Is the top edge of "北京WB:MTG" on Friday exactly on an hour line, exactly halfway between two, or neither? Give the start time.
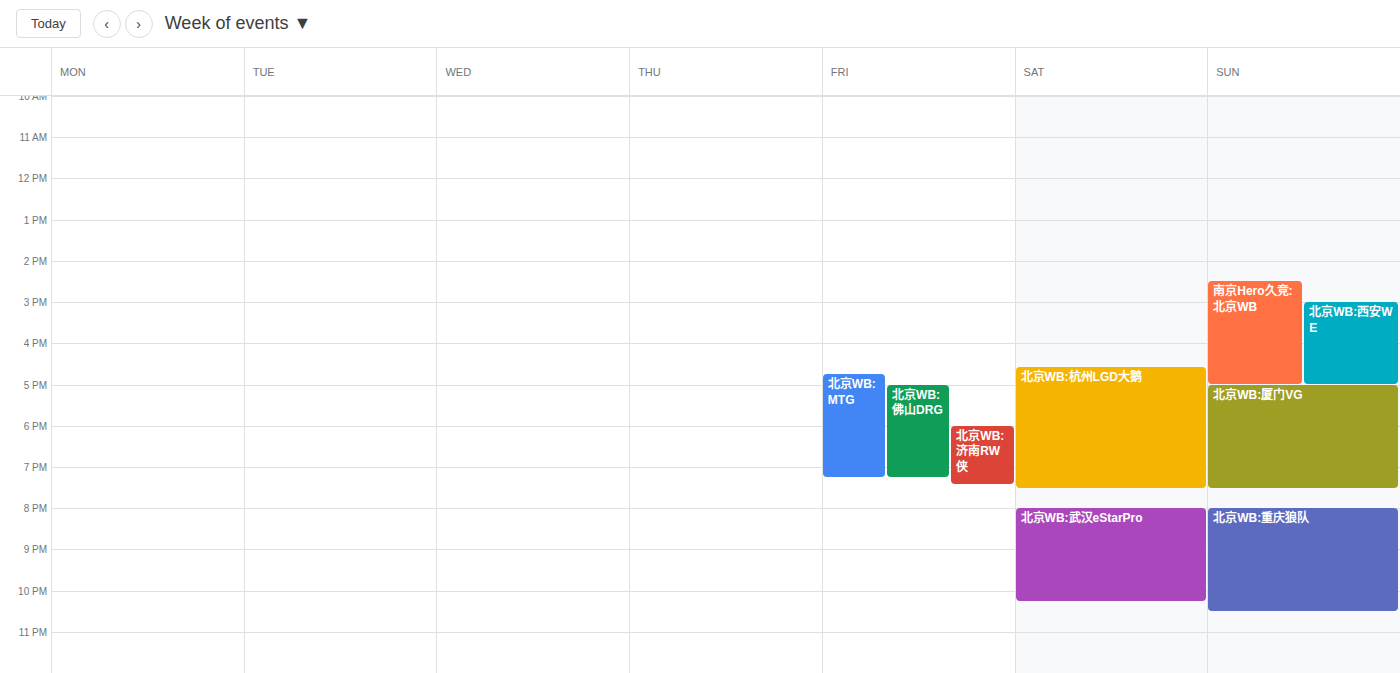
4:45 PM -- neither: three quarters of the way from the 4 PM line to the 5 PM line.